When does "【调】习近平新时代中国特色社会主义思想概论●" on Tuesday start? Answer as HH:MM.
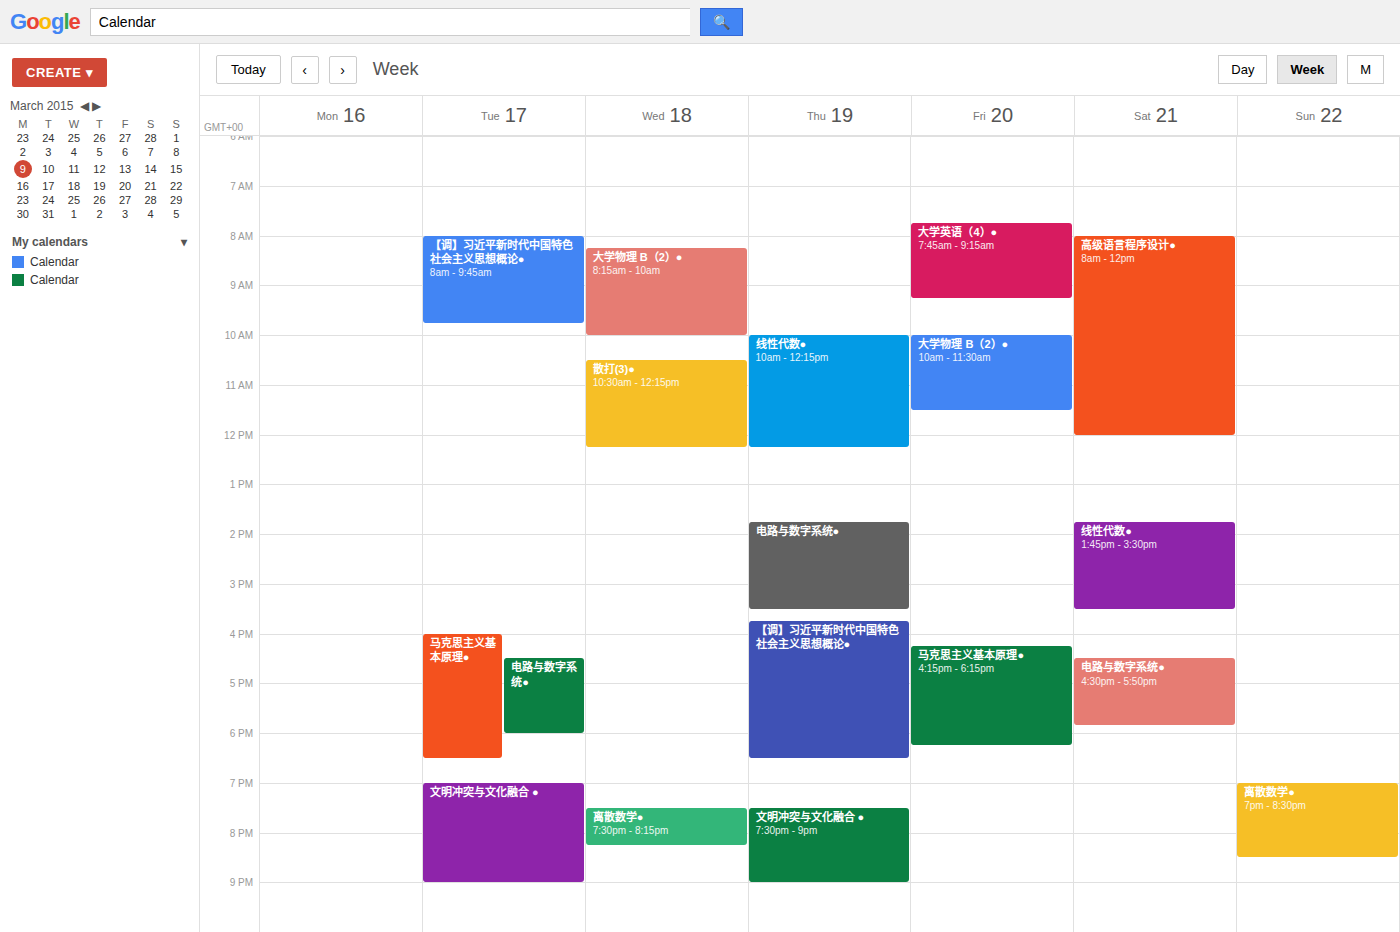
08:00